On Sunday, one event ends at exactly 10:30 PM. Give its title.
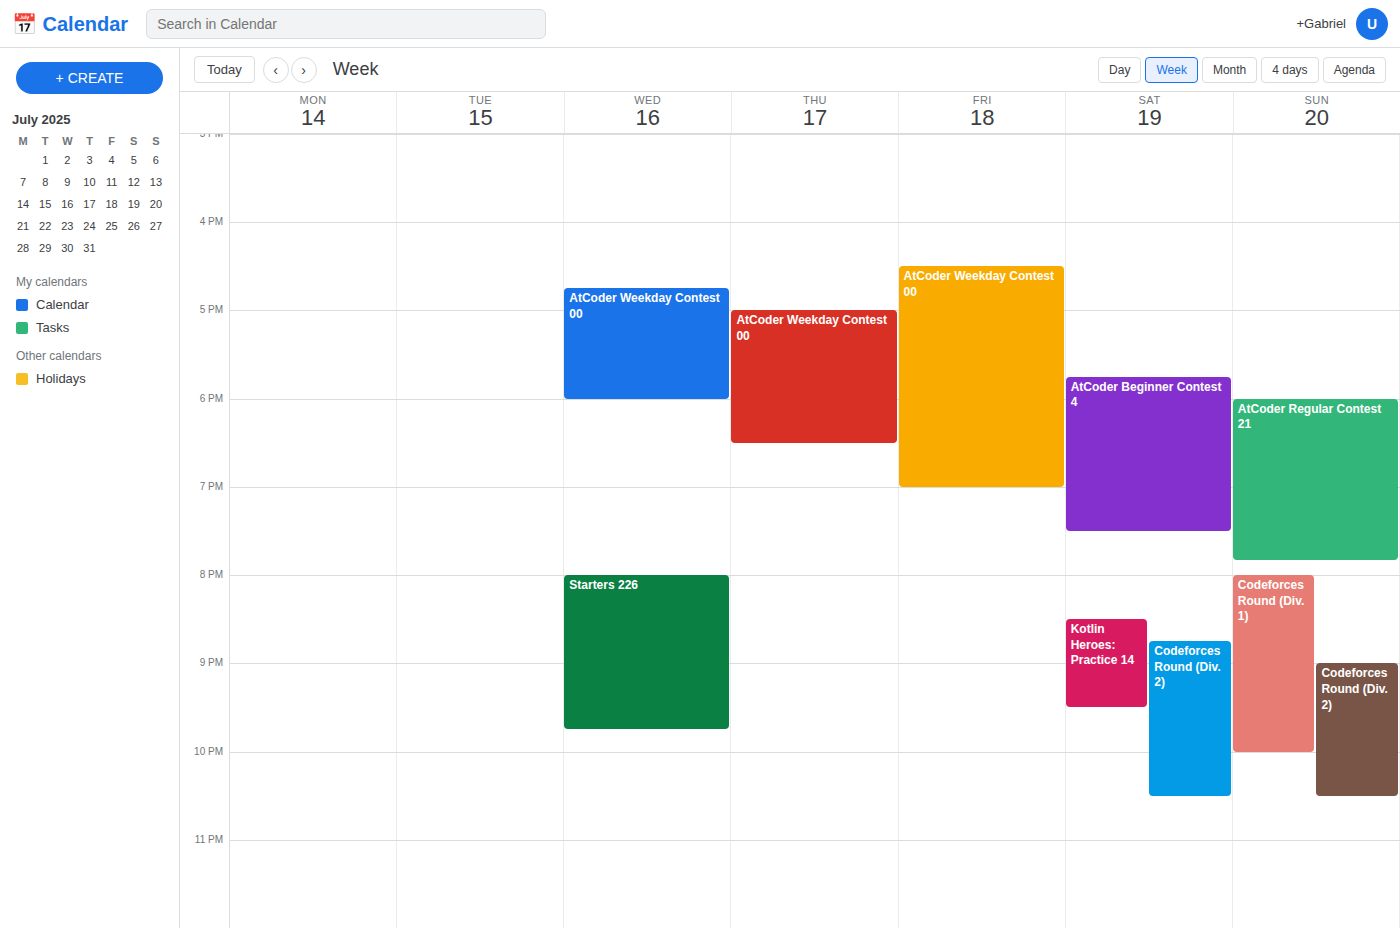
"Codeforces Round (Div. 2)"